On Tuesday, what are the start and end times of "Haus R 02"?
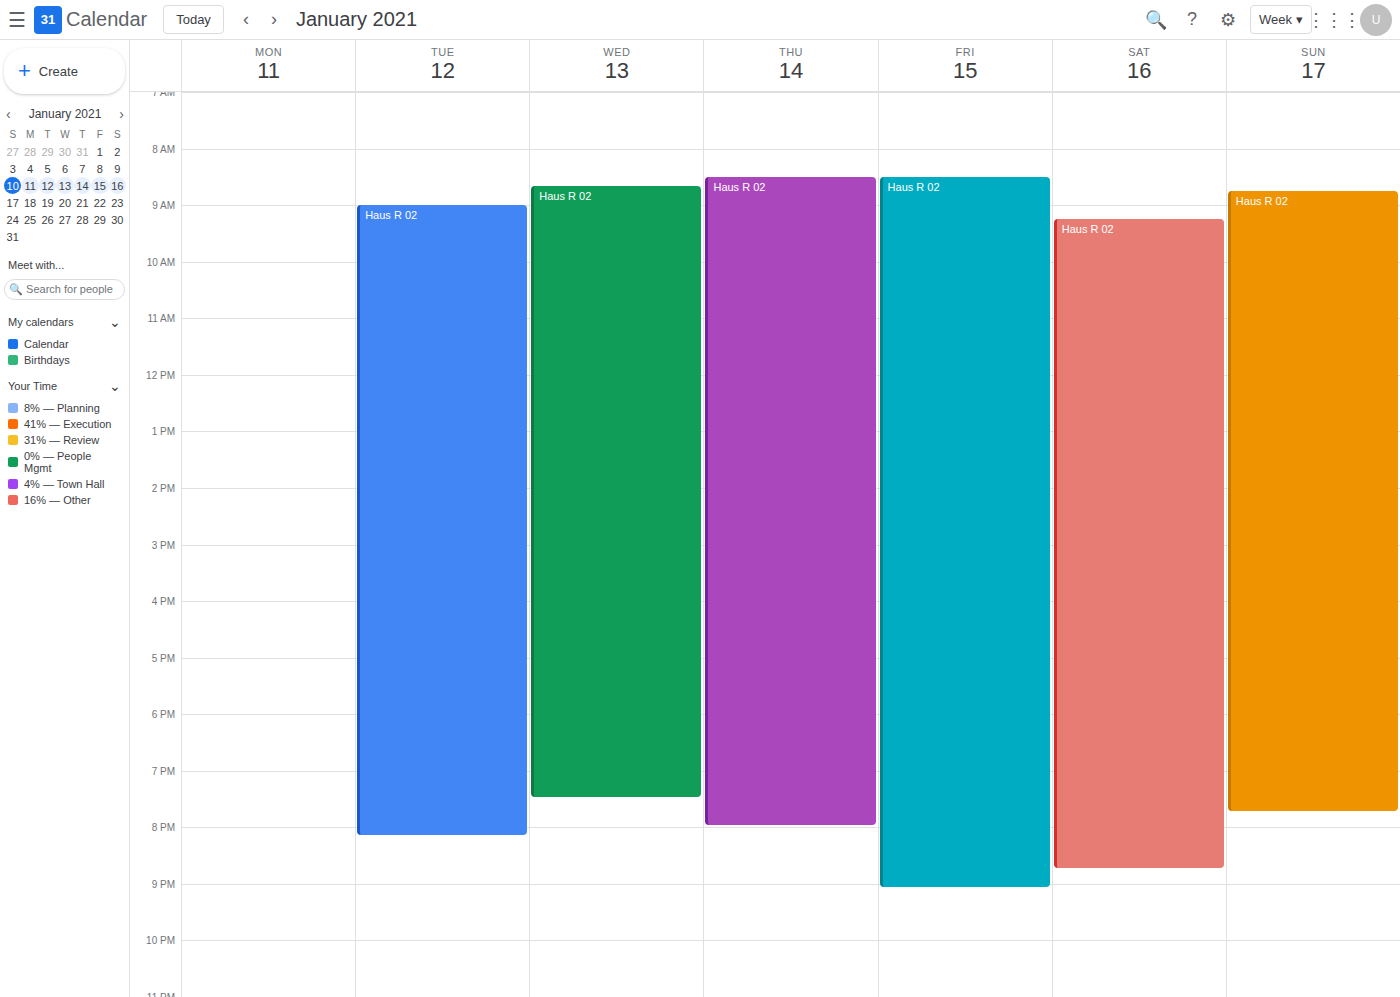
9:00 AM to 8:10 PM